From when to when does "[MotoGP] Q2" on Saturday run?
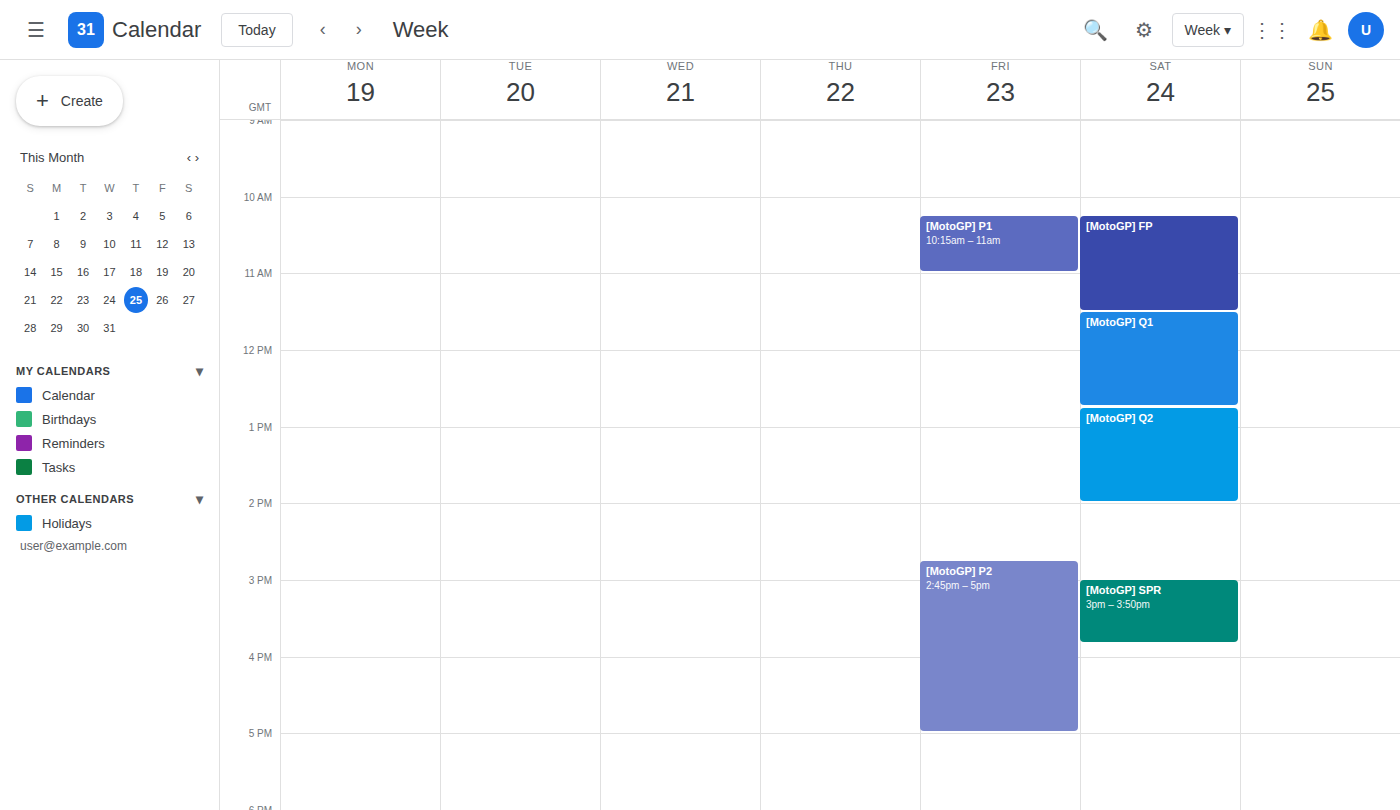
12:45 PM to 2:00 PM